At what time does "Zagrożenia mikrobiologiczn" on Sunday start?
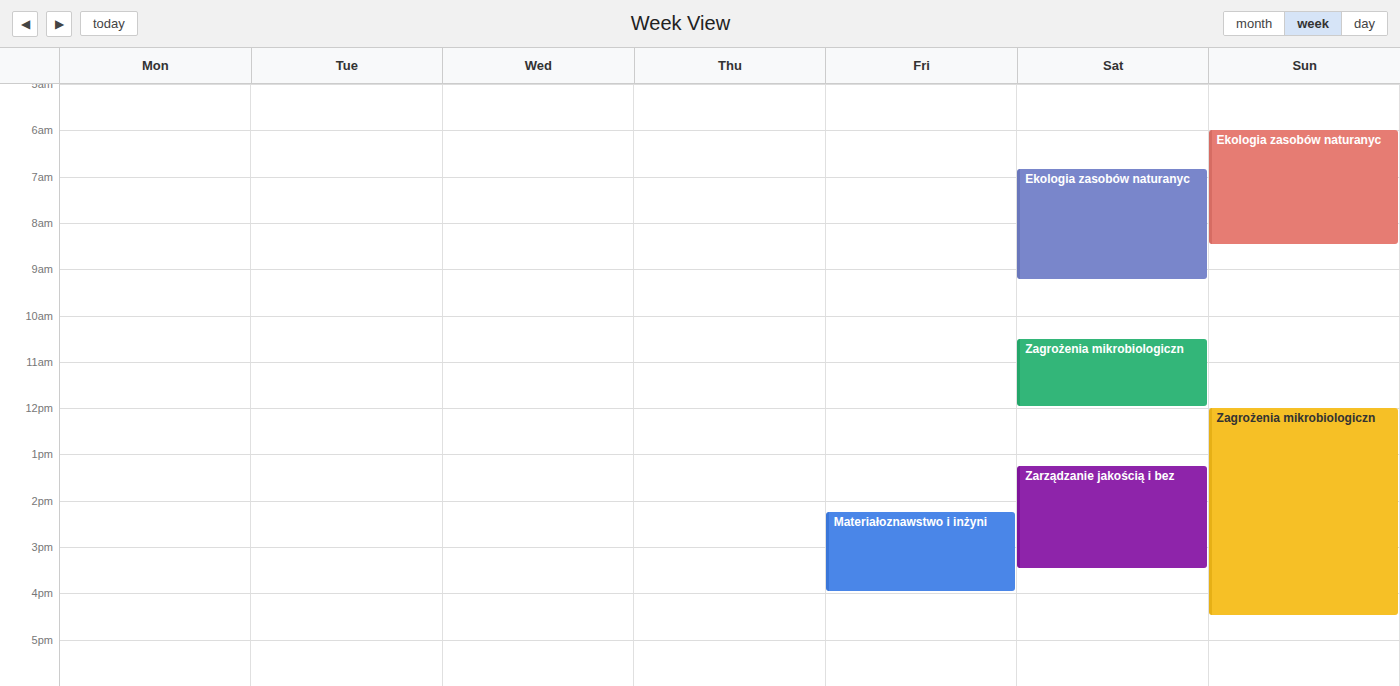
12:00 PM